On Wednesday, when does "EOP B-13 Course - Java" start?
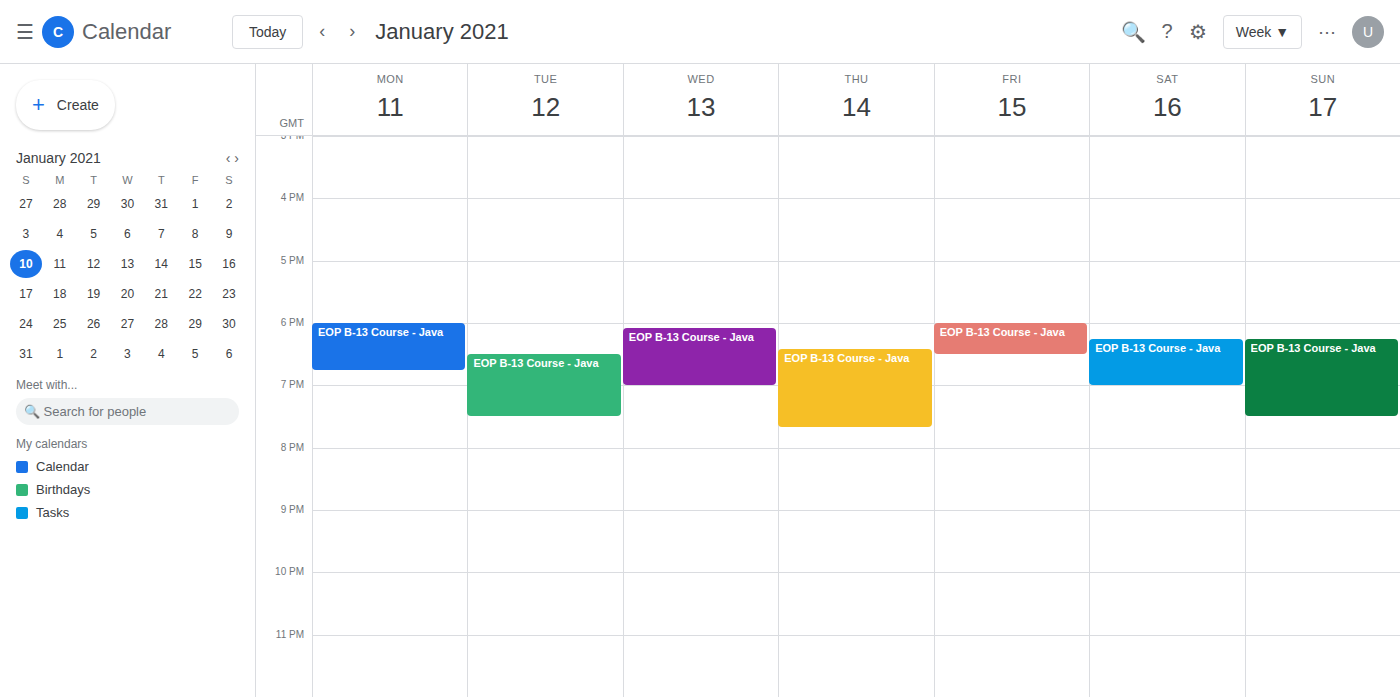
6:05 PM